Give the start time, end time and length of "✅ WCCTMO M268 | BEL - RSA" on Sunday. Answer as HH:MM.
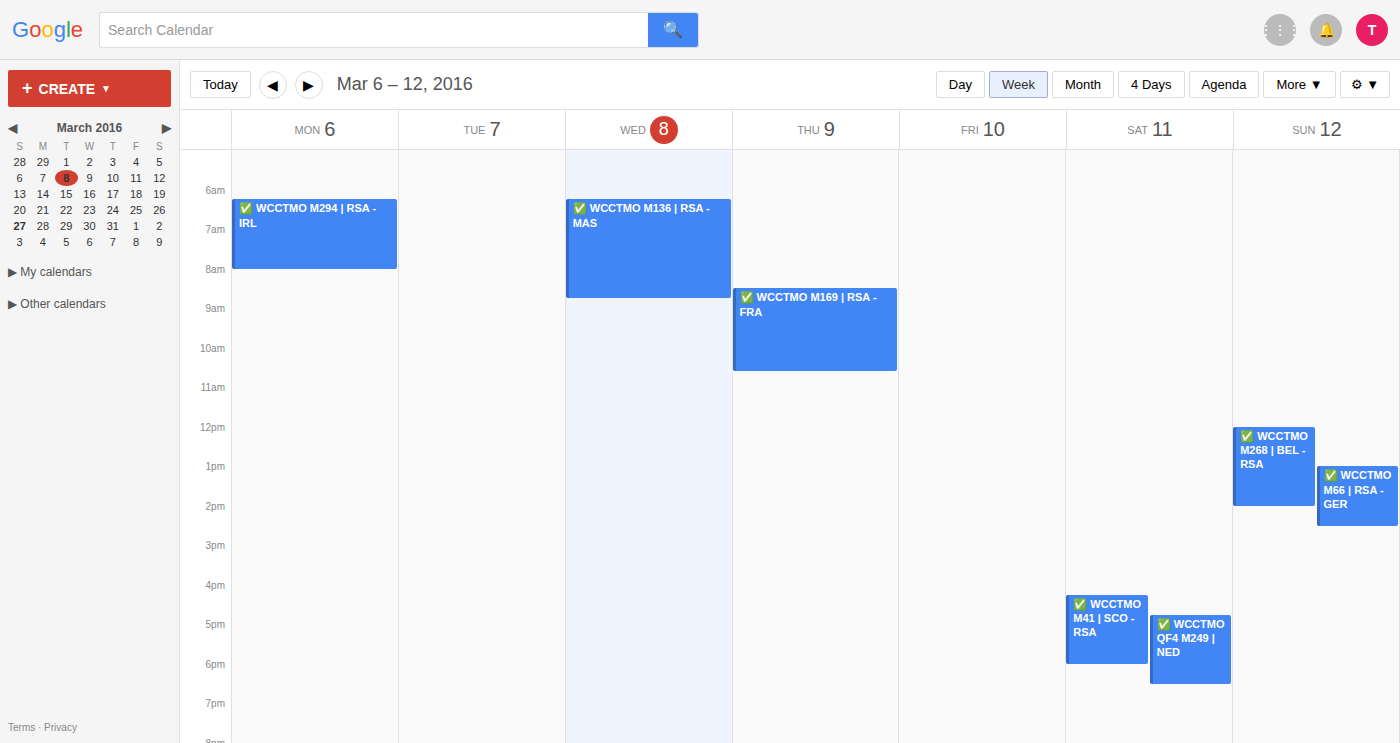
12:00 to 14:00, 2 hours